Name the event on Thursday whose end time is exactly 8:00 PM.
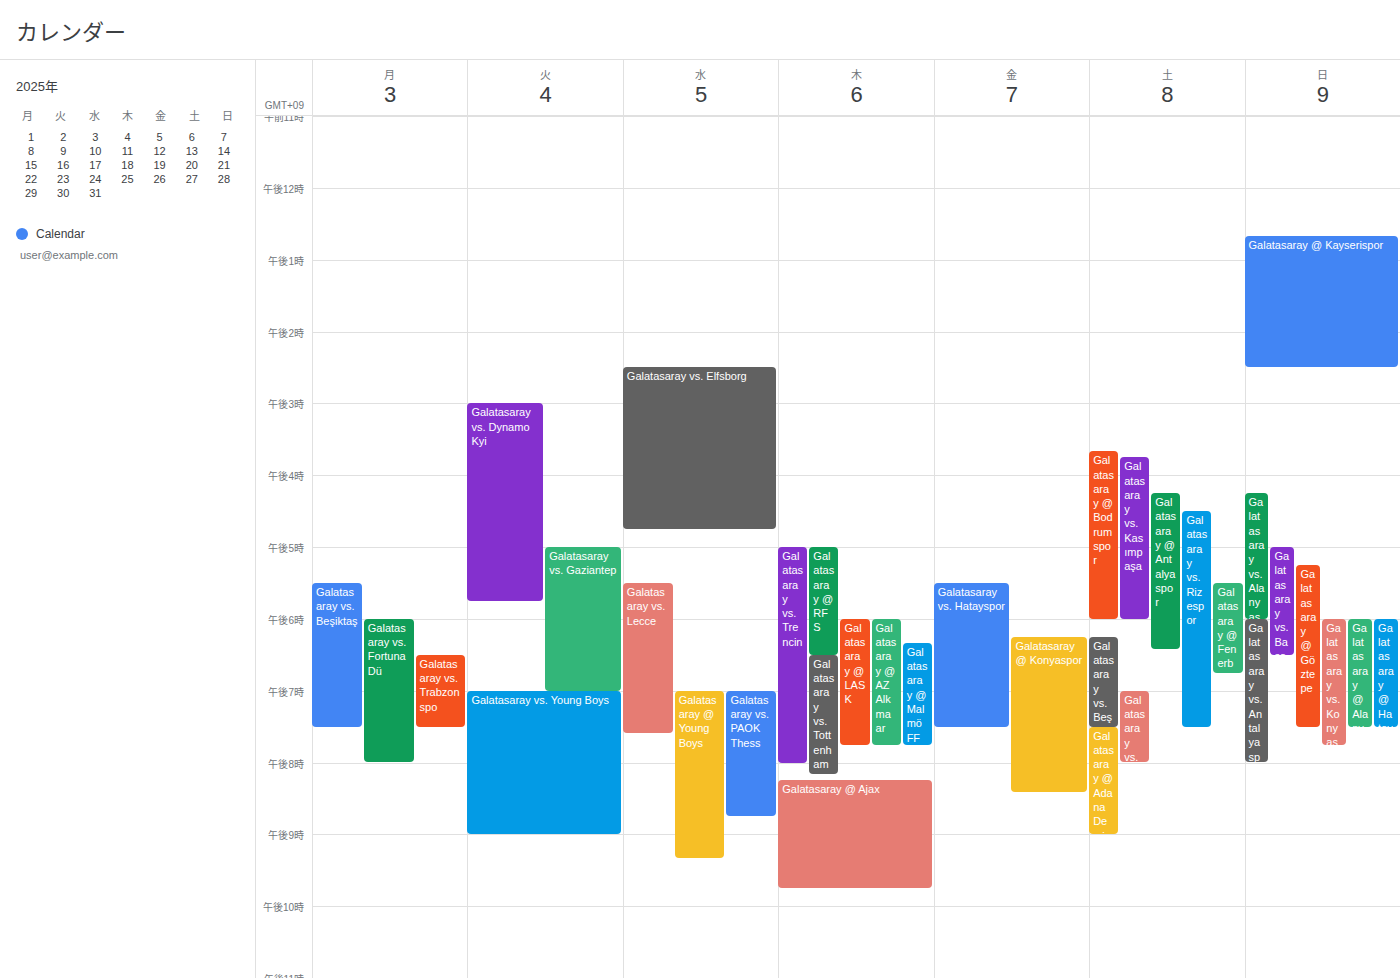
"Galatasaray vs. Trencin"